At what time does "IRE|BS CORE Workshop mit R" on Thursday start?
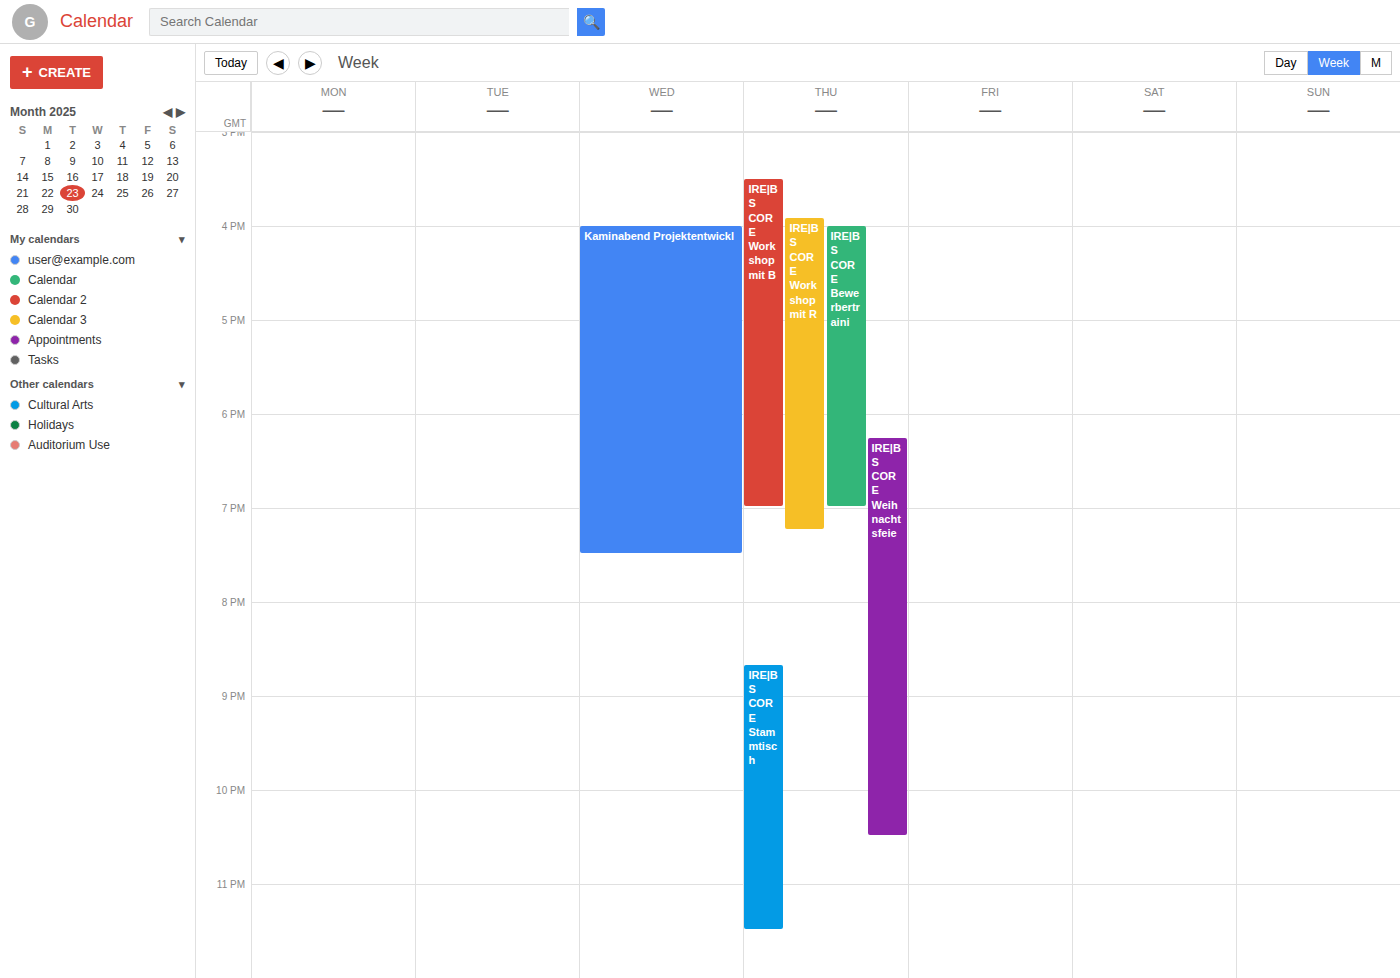
3:55 PM